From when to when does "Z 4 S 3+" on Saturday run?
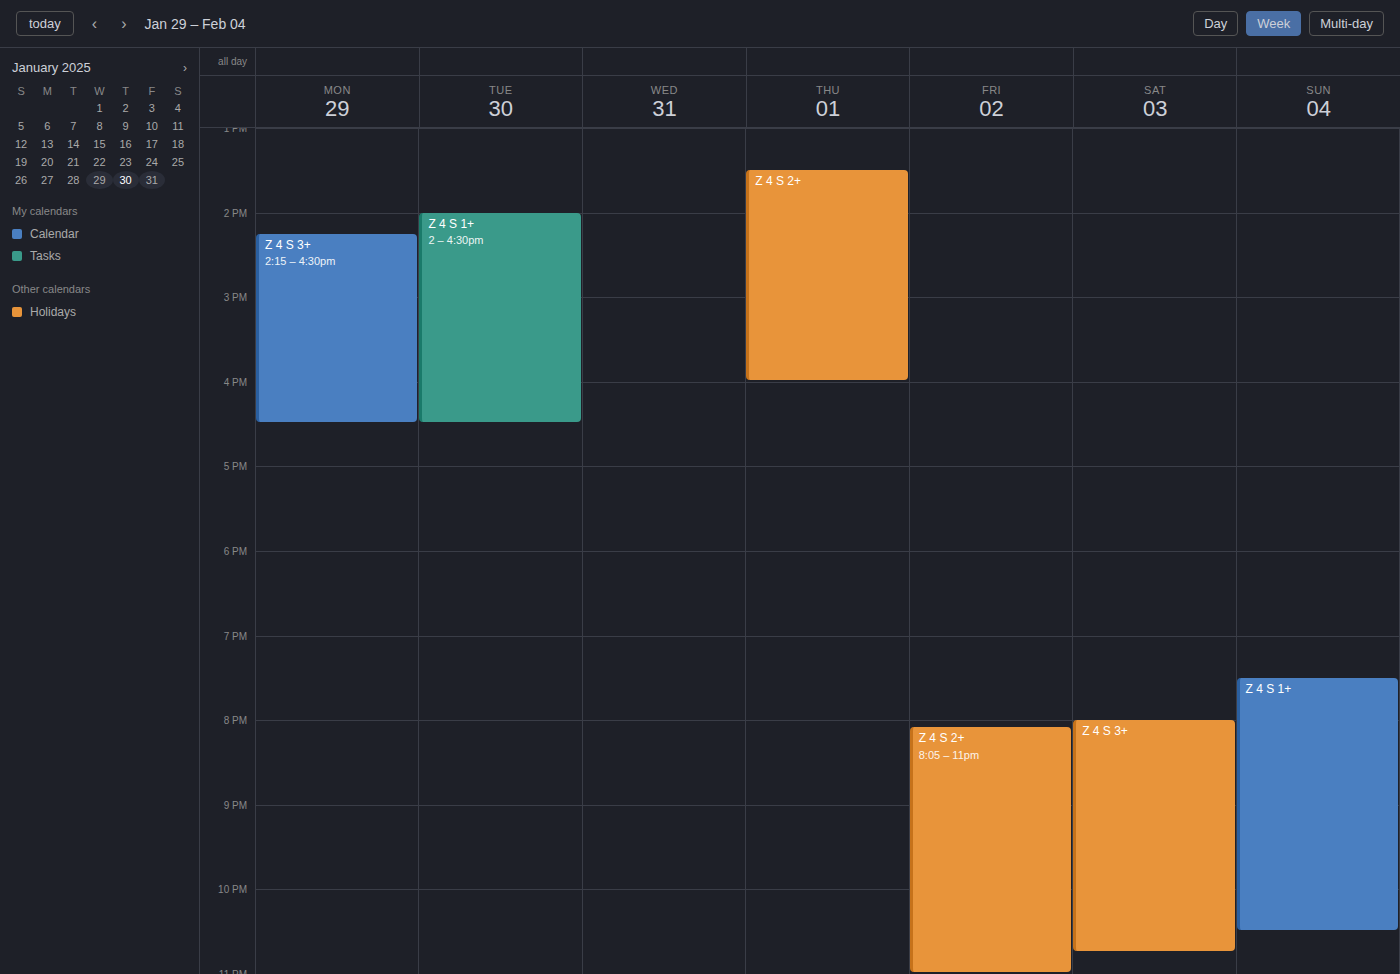
8:00 PM to 10:45 PM